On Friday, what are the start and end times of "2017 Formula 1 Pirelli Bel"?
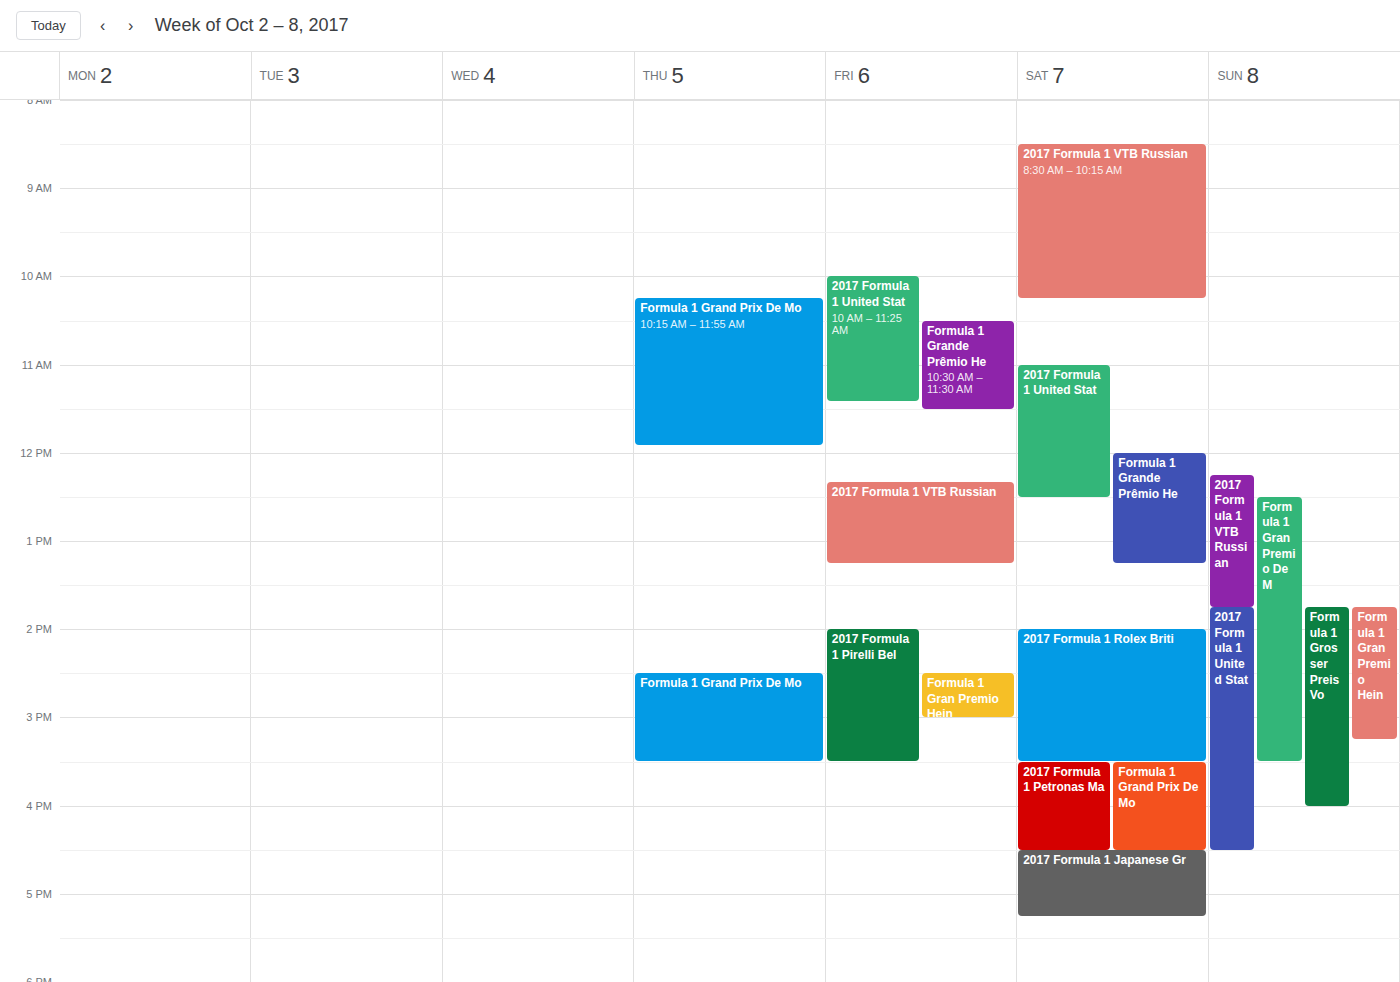
2:00 PM to 3:30 PM